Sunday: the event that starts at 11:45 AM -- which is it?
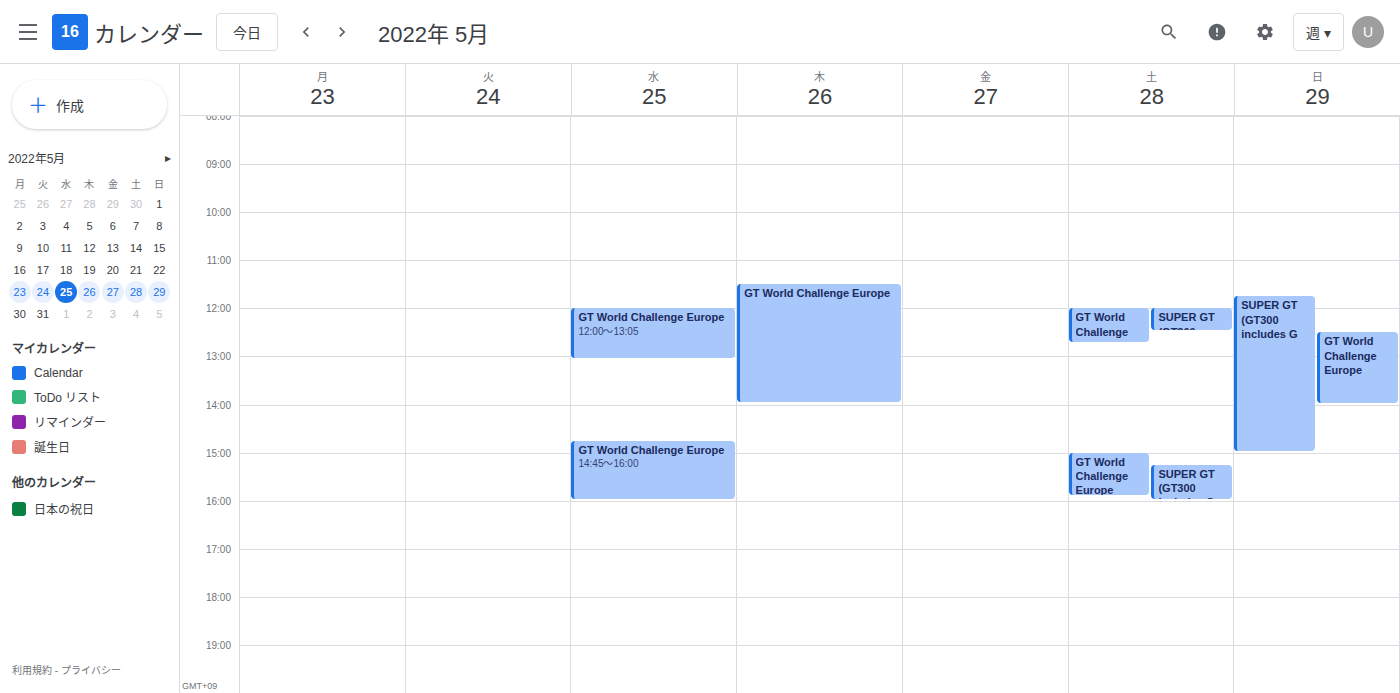
"SUPER GT (GT300 includes G"